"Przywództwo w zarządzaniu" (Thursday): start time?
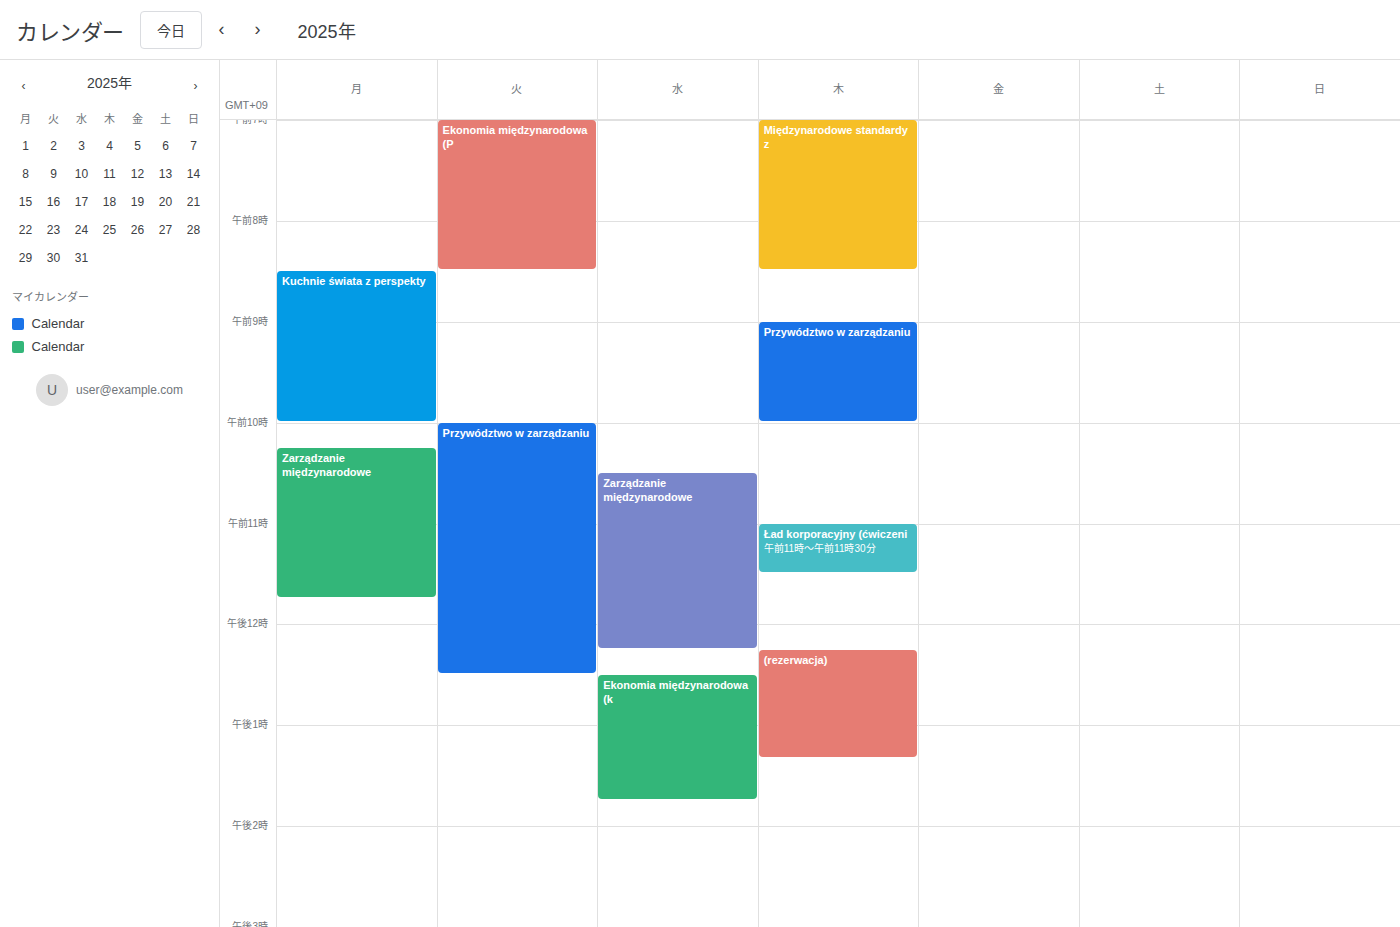
9:00 AM